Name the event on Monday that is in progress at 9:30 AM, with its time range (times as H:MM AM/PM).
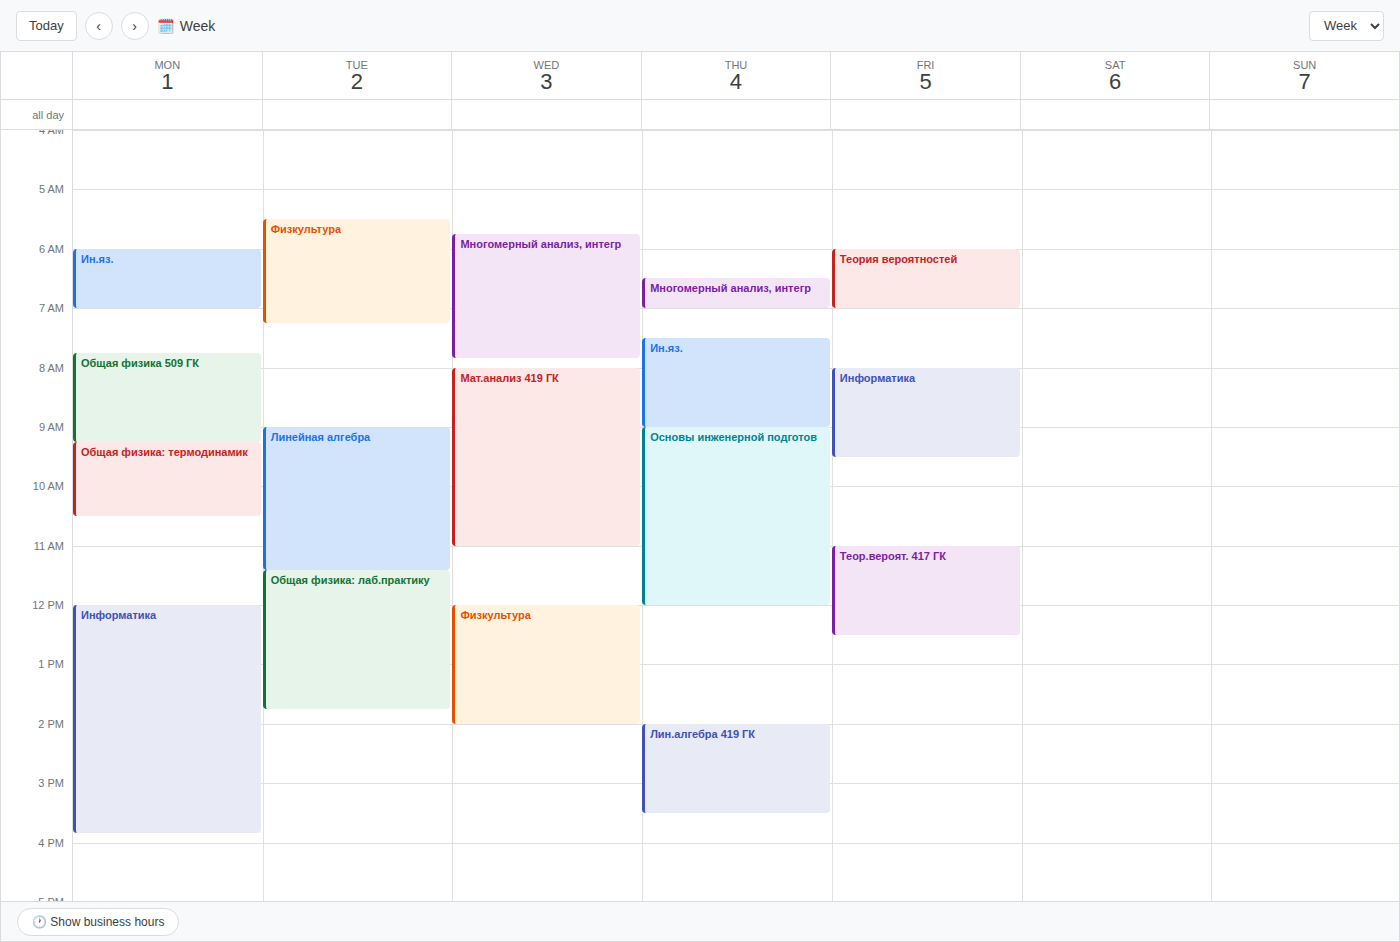
"Общая физика: термодинамик", 9:15 AM to 10:30 AM